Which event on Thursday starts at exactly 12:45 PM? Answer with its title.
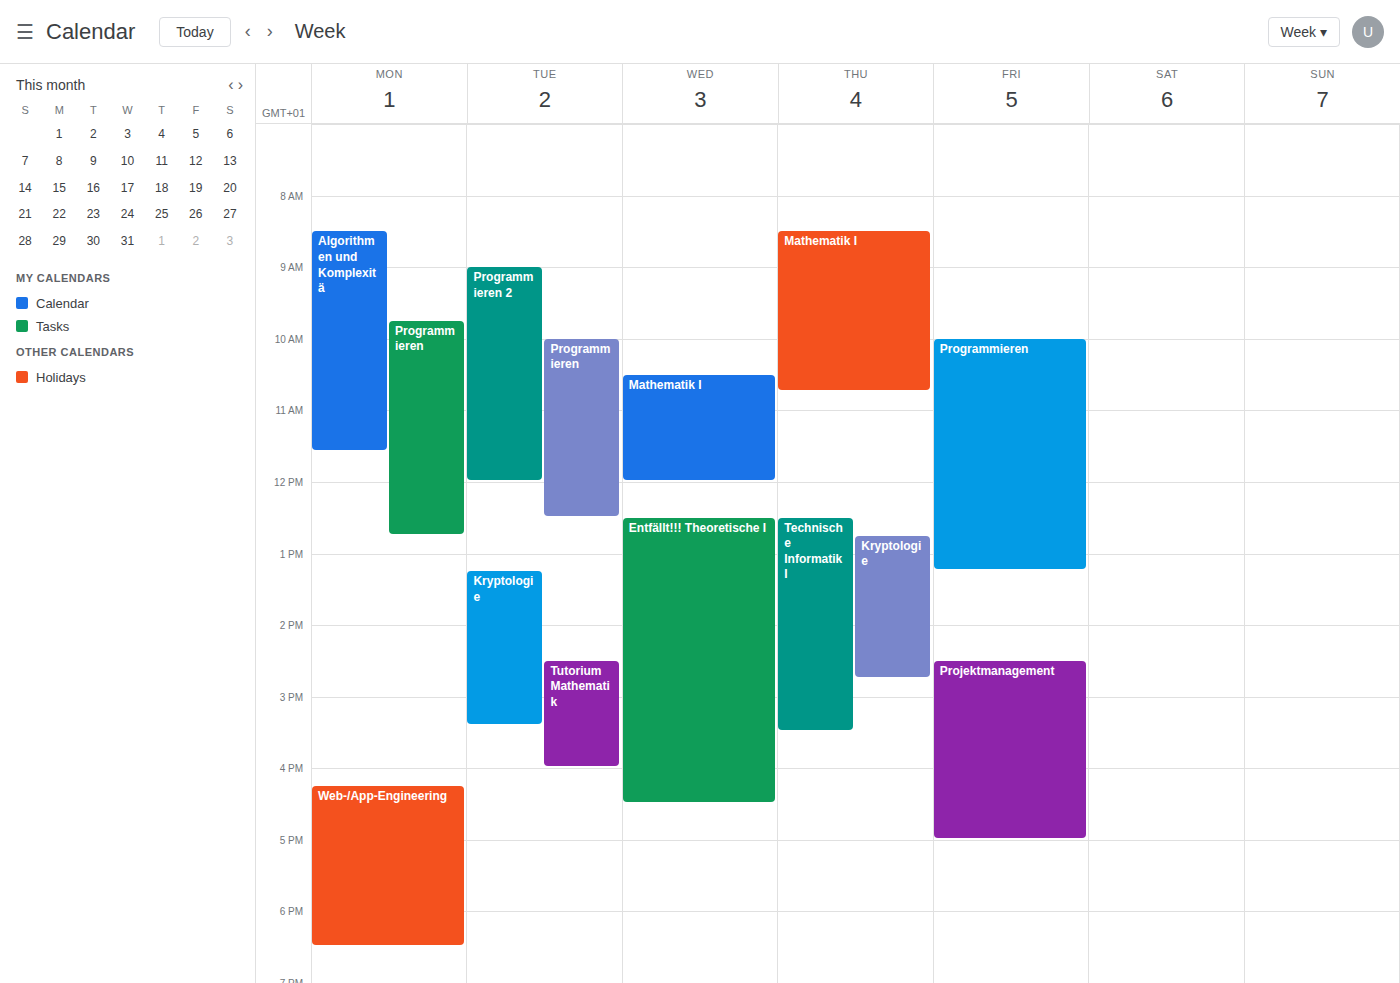
"Kryptologie"